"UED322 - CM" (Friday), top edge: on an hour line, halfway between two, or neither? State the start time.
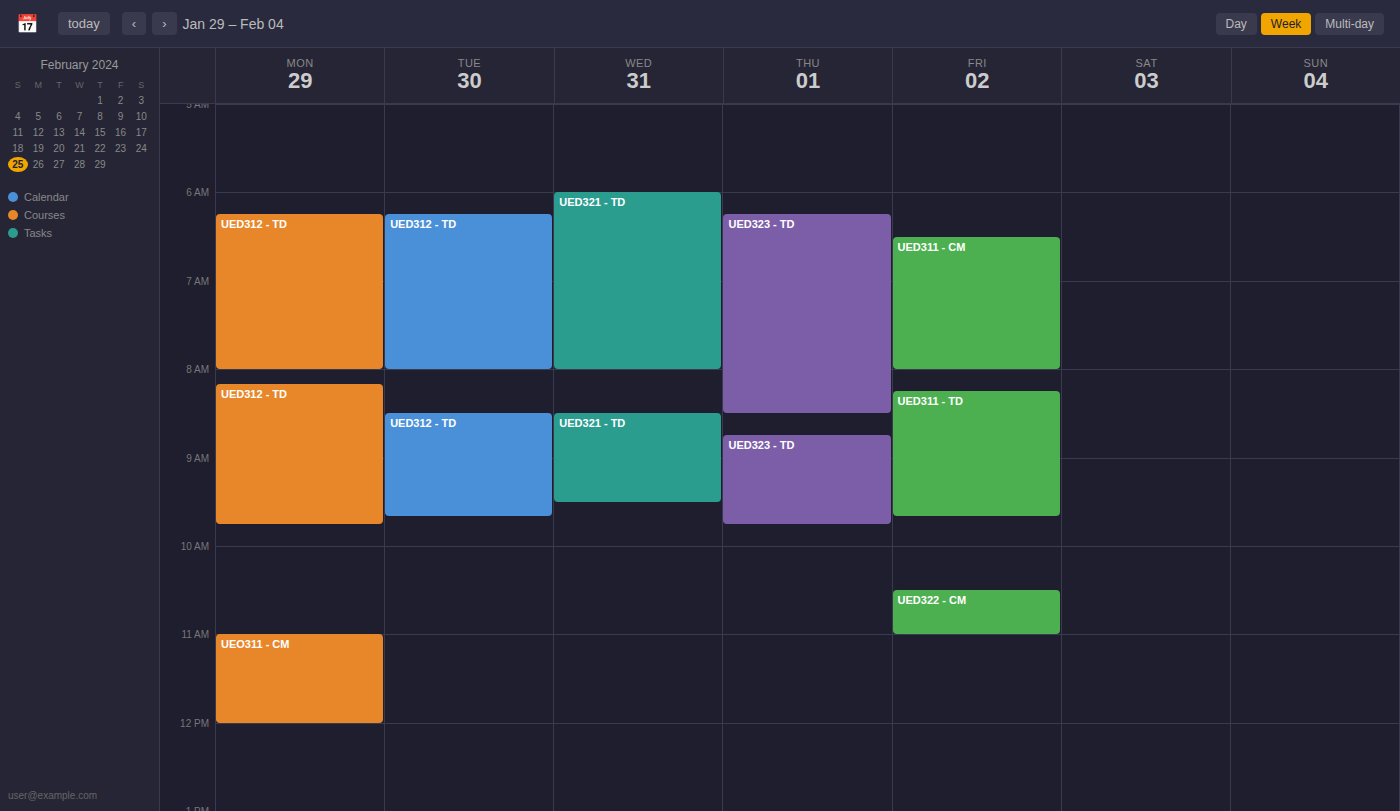
10:30 AM -- halfway between the 10 AM and 11 AM lines.